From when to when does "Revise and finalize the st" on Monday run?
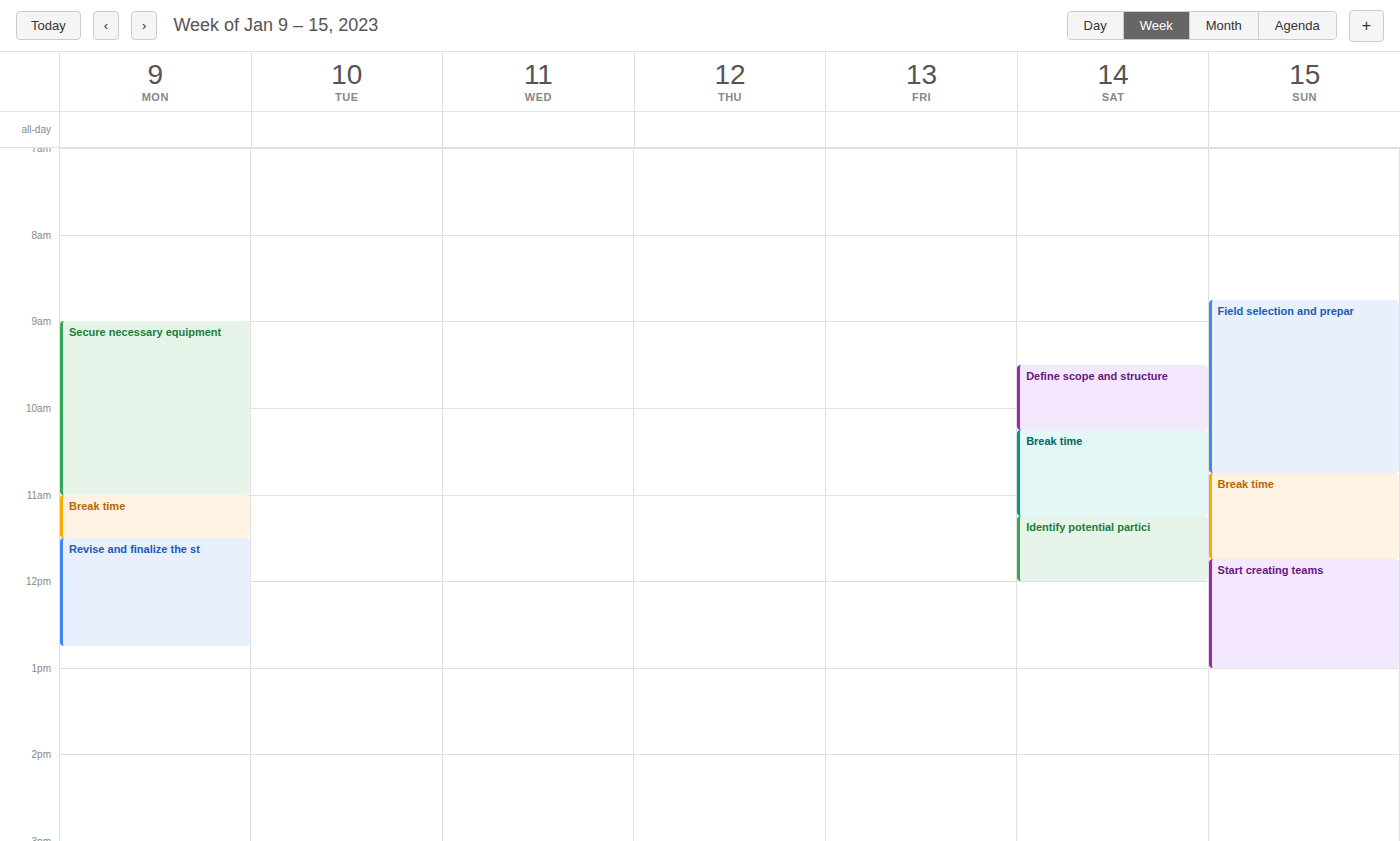
11:30 AM to 12:45 PM